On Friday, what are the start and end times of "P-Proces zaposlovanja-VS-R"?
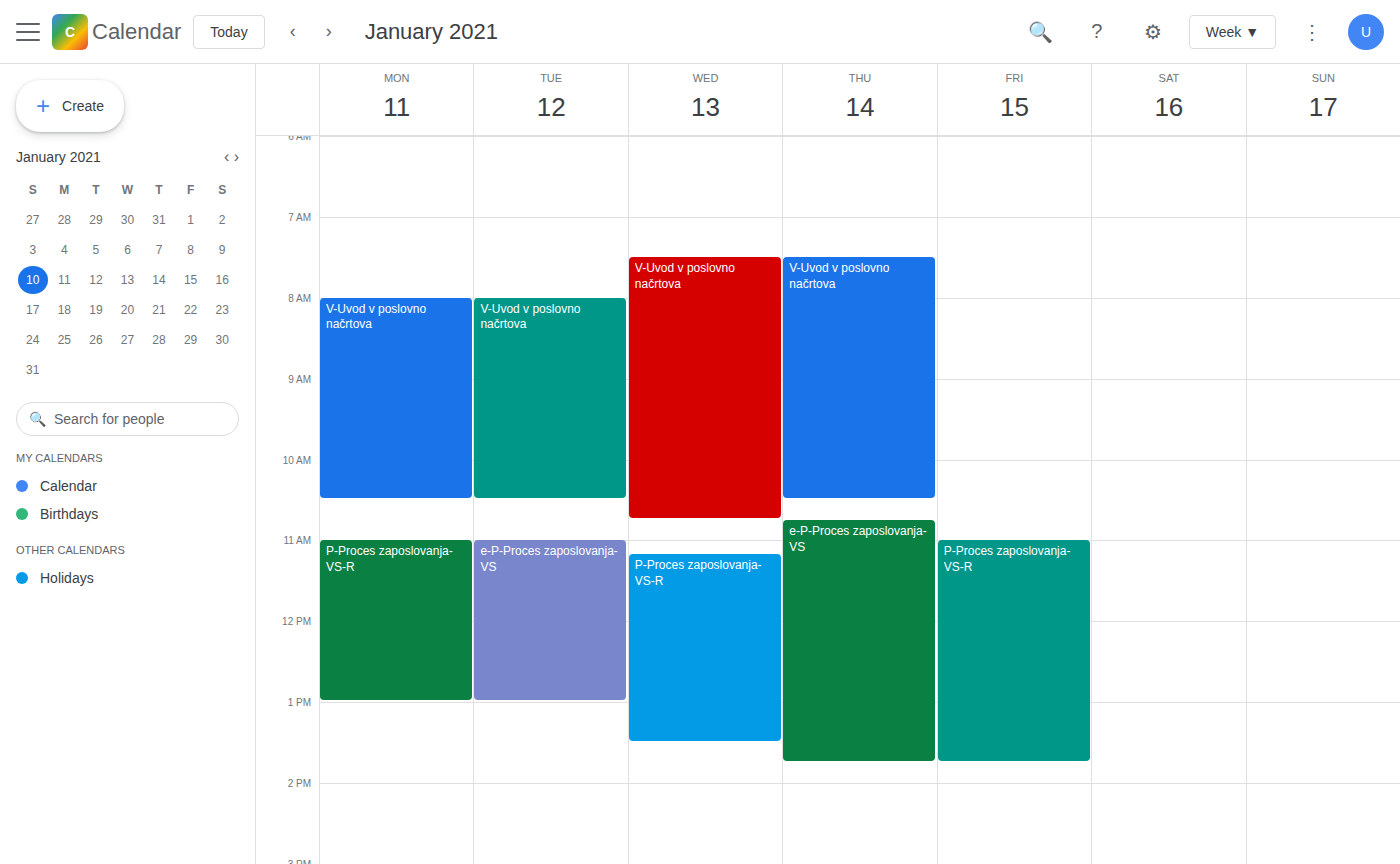
11:00 AM to 1:45 PM